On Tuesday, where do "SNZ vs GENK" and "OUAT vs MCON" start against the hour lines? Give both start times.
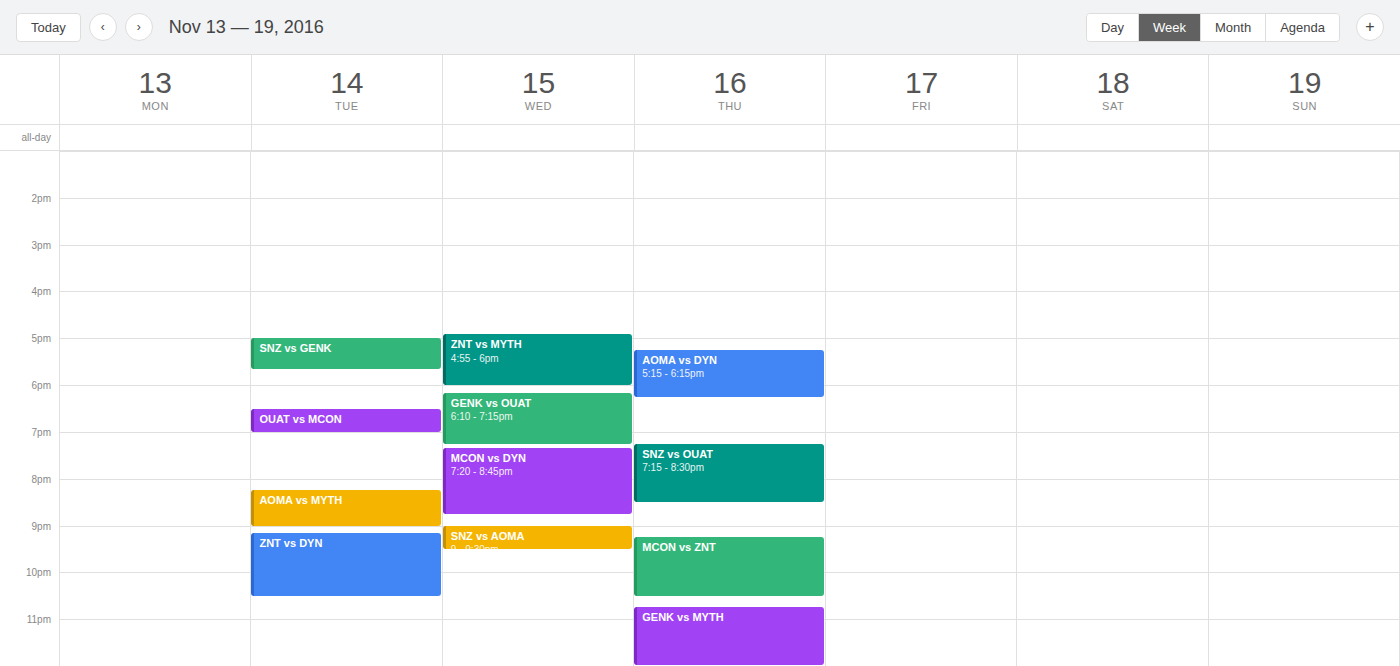
"SNZ vs GENK": 5:00 PM, exactly on the 5 PM line. "OUAT vs MCON": 6:30 PM, halfway between the 6 PM and 7 PM lines.